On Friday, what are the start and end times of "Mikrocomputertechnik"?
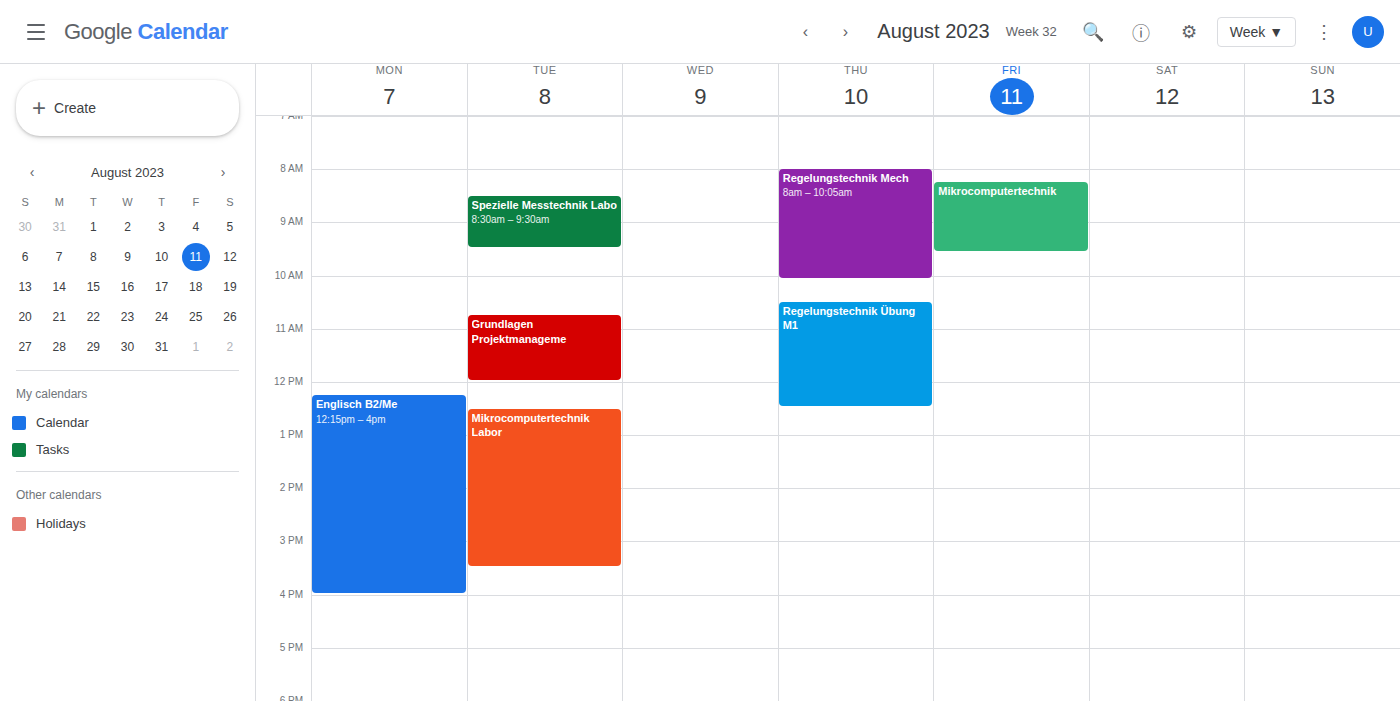
08:15 to 09:35